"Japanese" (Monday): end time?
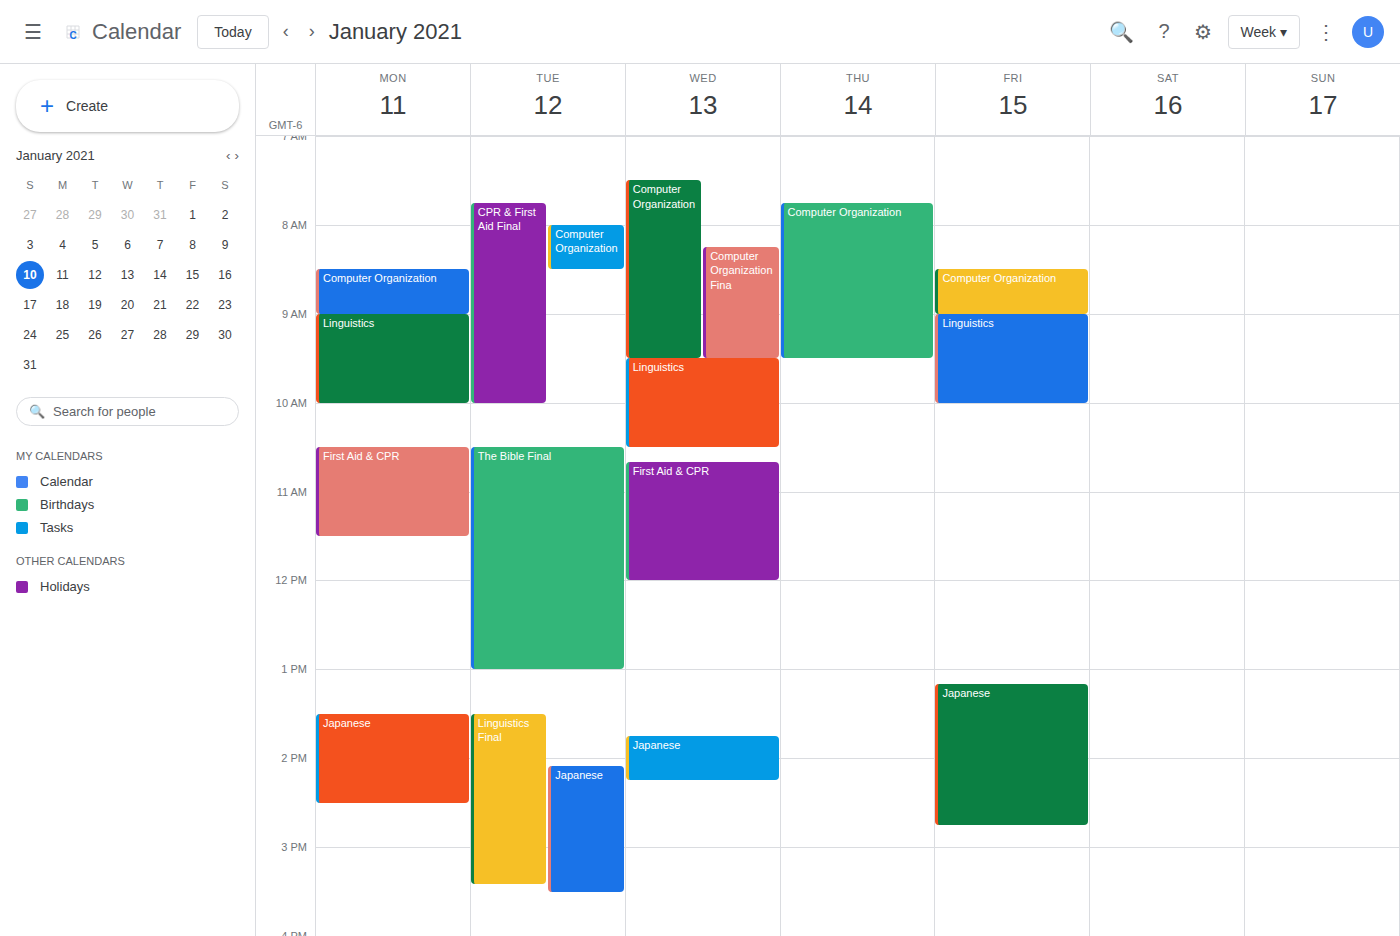
2:30 PM